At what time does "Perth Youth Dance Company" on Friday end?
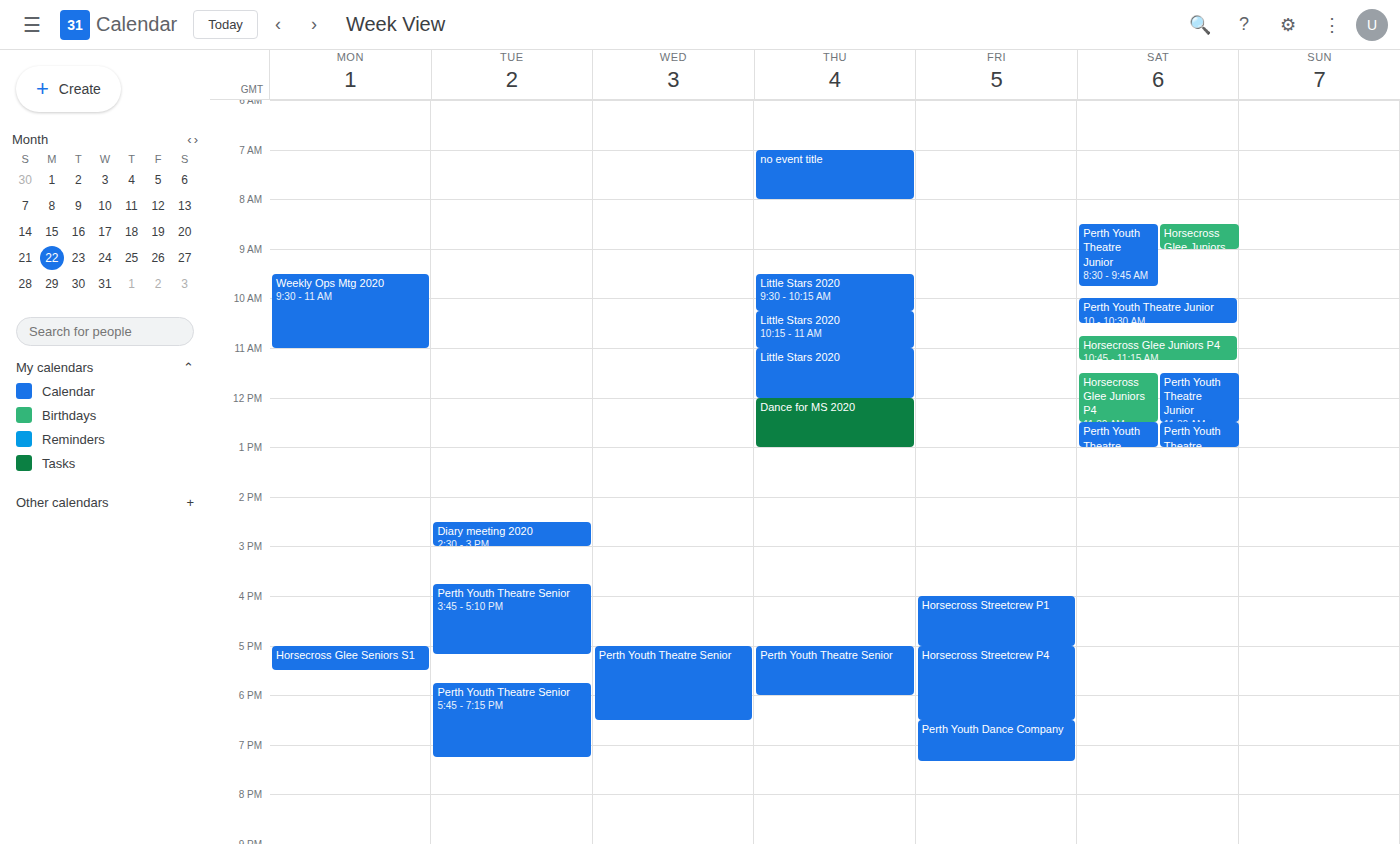
7:20 PM